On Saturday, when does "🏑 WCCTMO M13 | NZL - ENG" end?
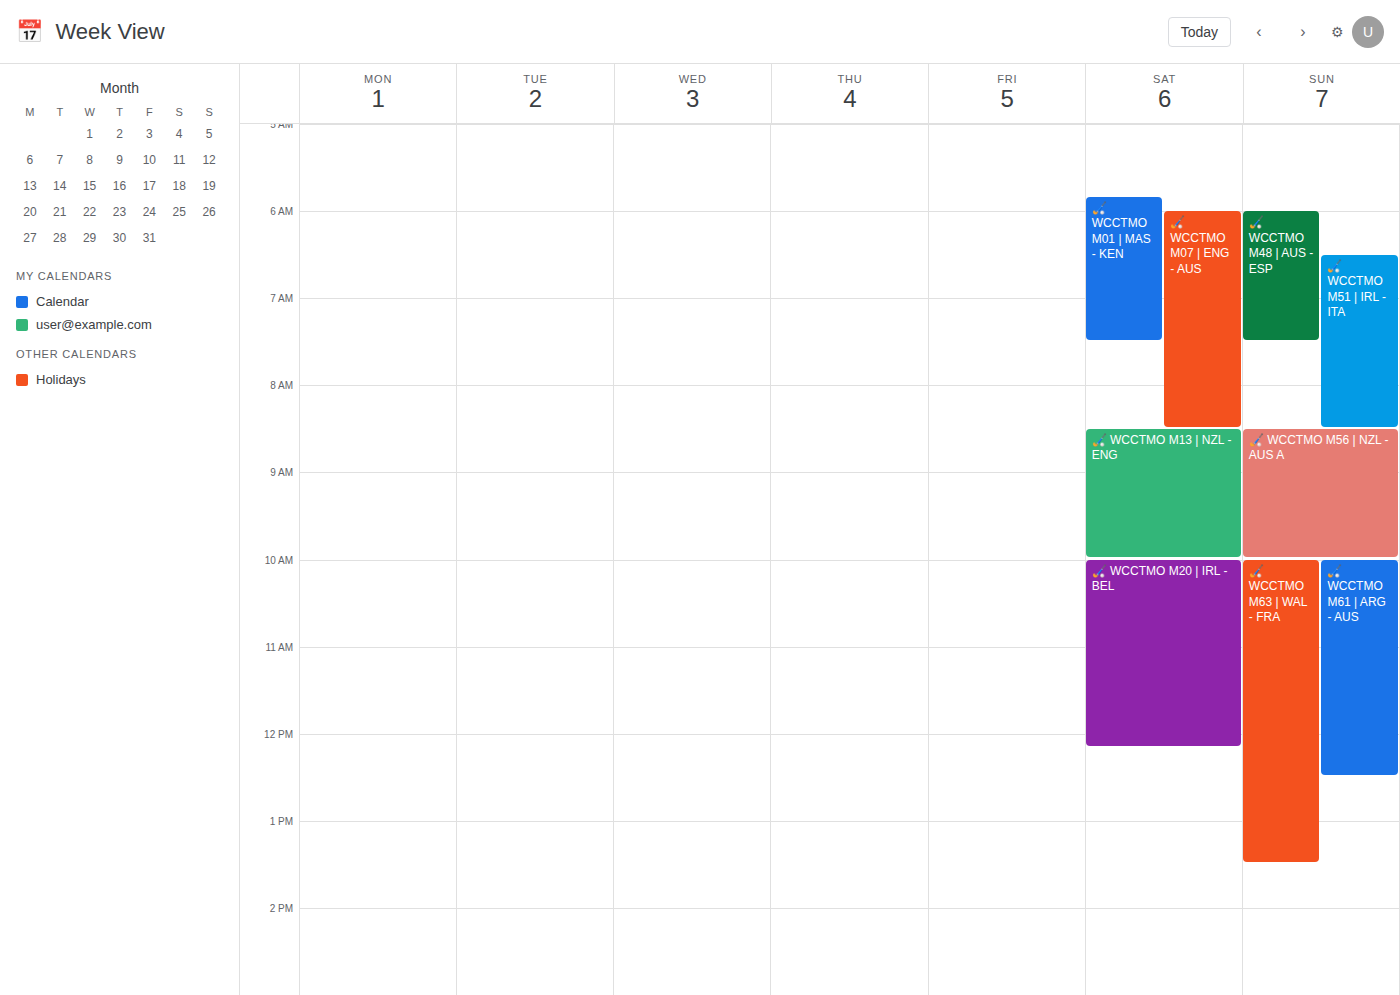
10:00 AM